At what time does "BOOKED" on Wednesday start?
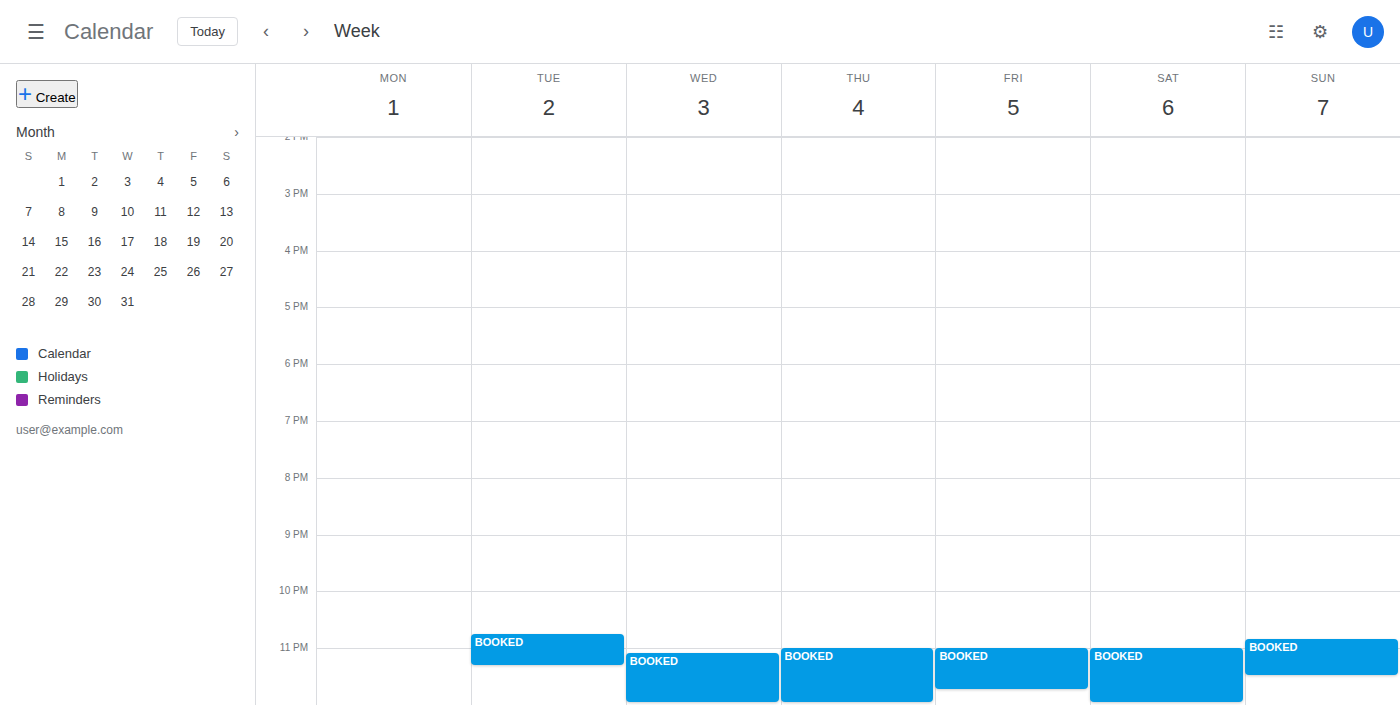
11:05 PM